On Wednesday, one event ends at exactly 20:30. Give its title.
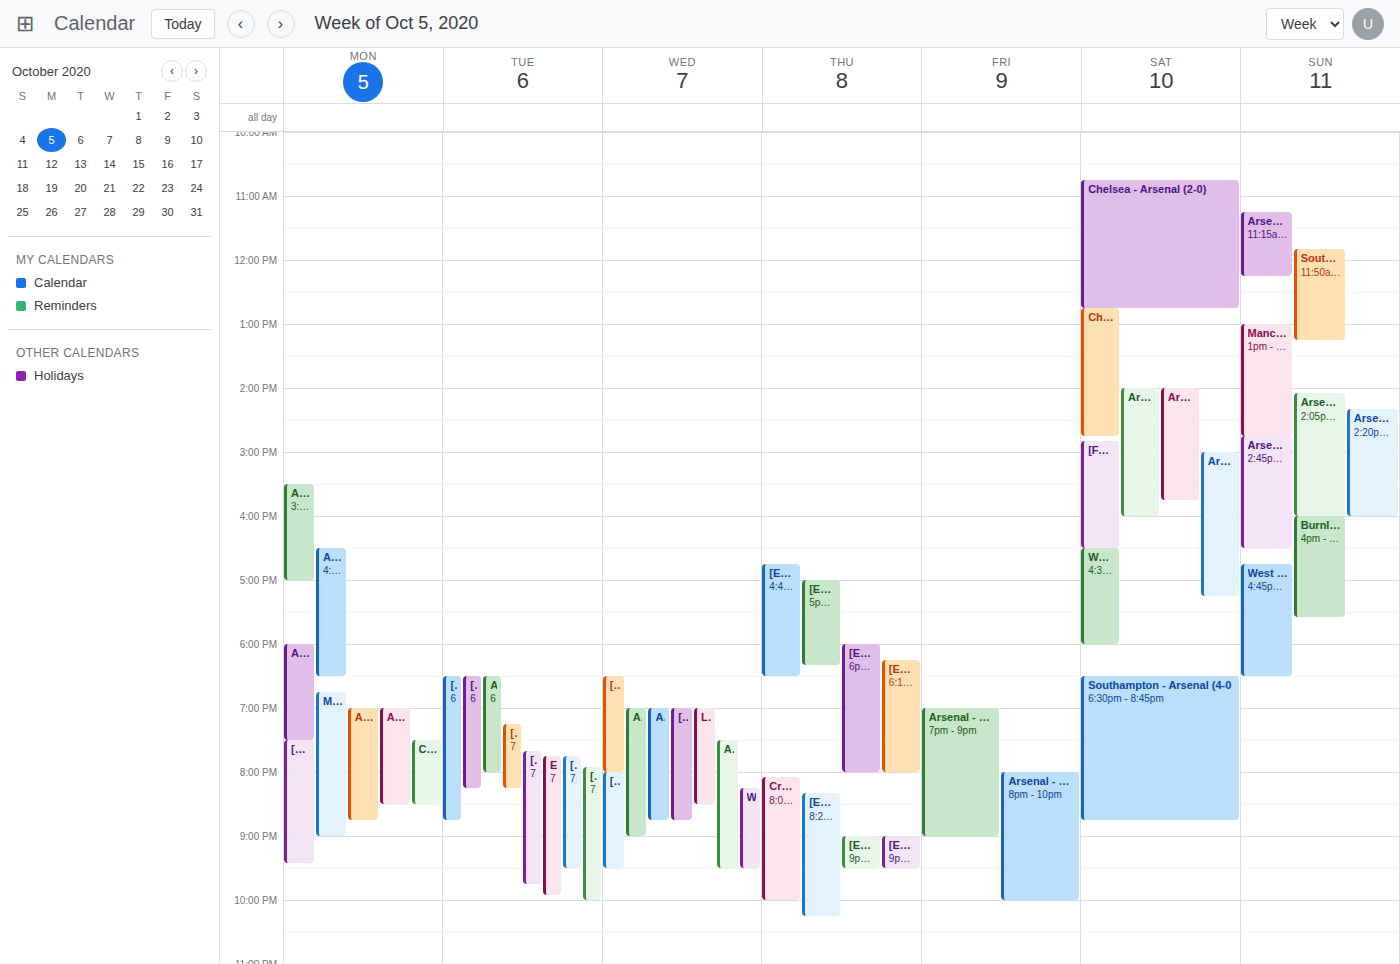
"Liverpool - Arsenal (3-3)"